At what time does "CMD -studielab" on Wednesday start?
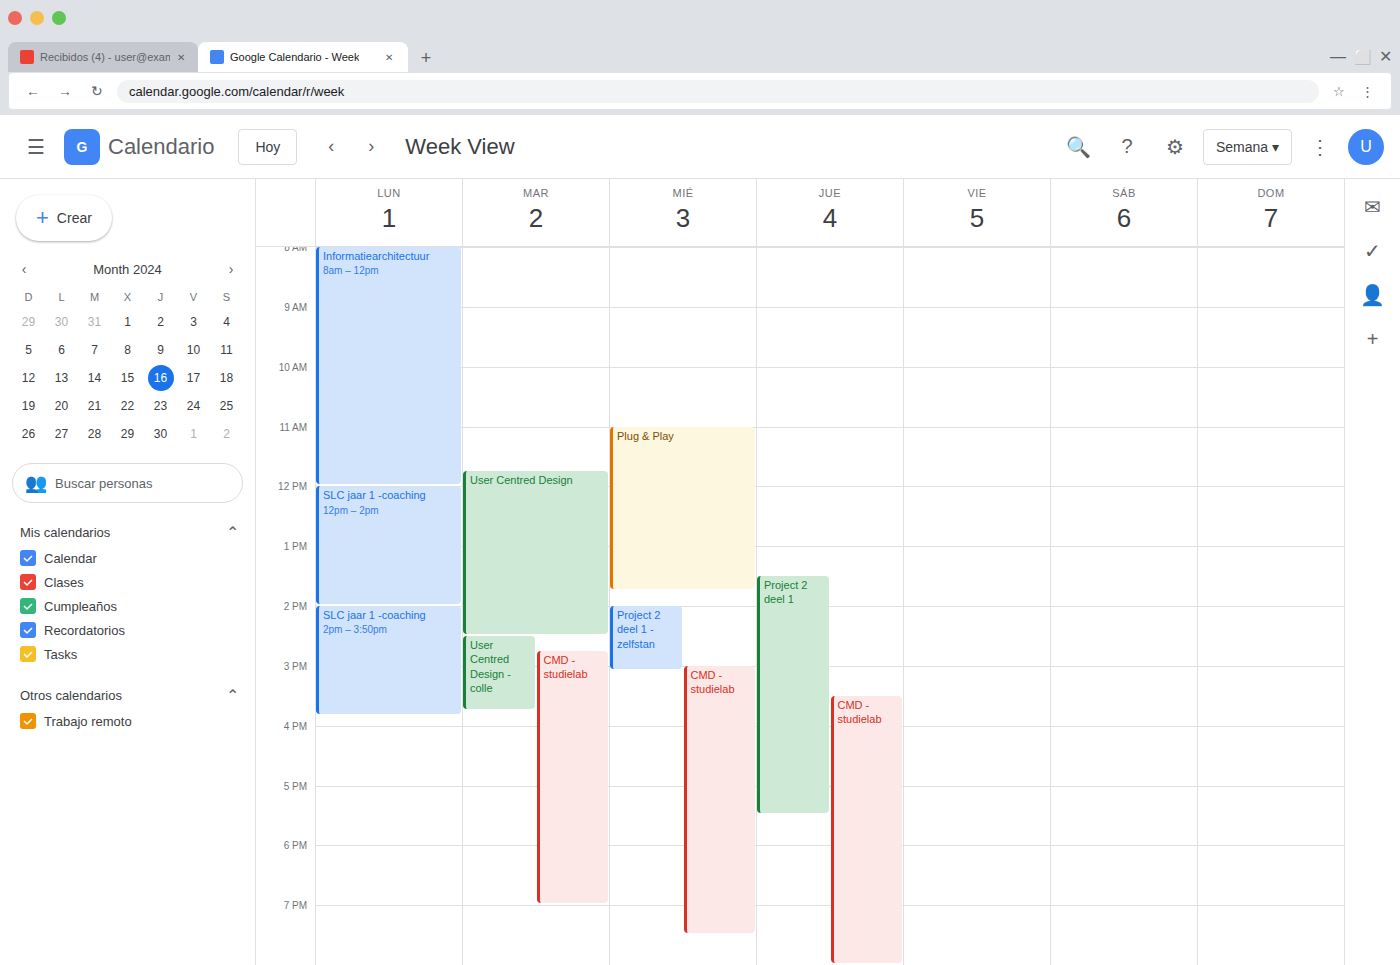
3:00 PM